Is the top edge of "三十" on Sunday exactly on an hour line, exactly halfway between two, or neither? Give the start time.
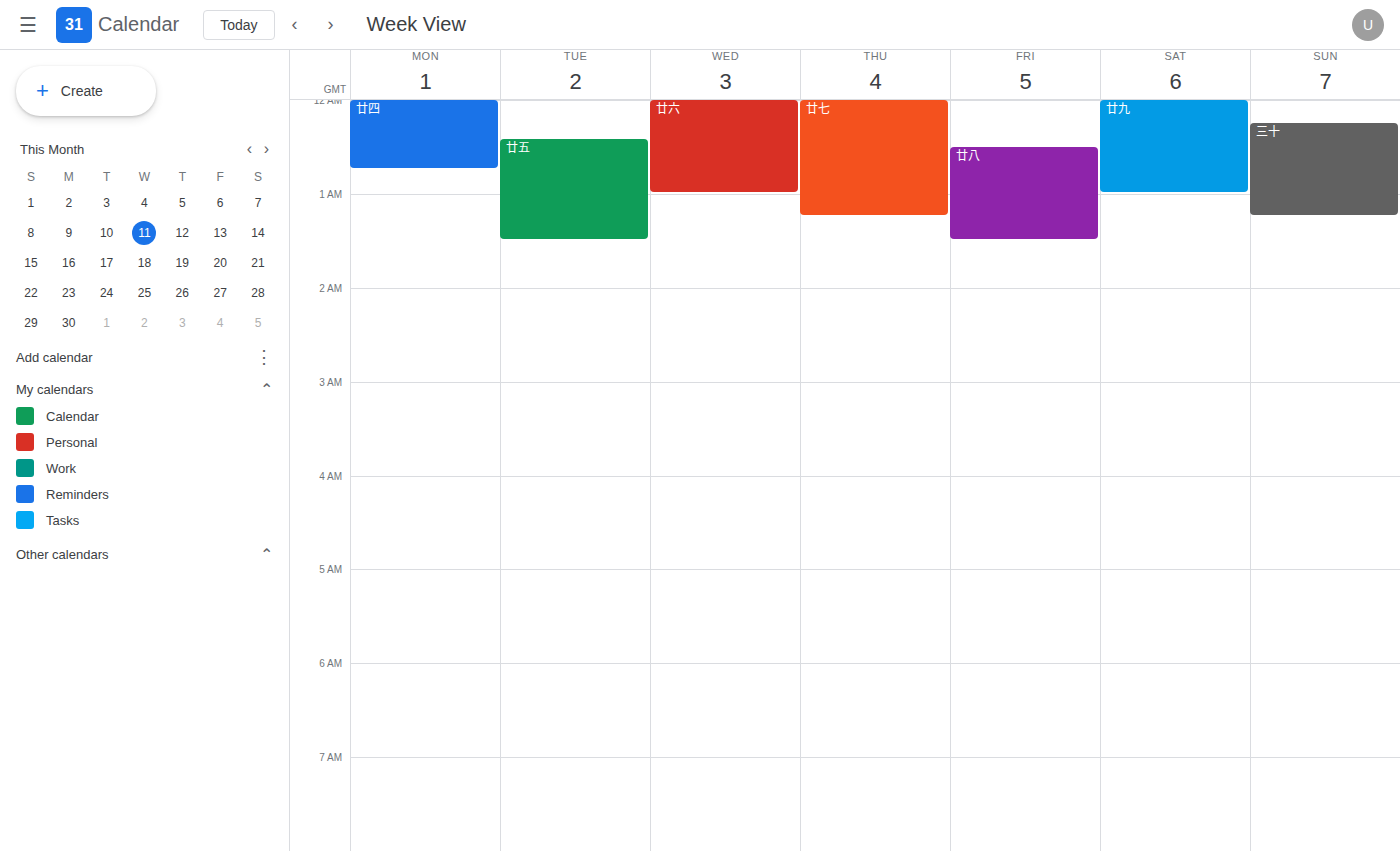
12:15 AM -- neither: a quarter of the way from the 12 AM line to the 1 AM line.